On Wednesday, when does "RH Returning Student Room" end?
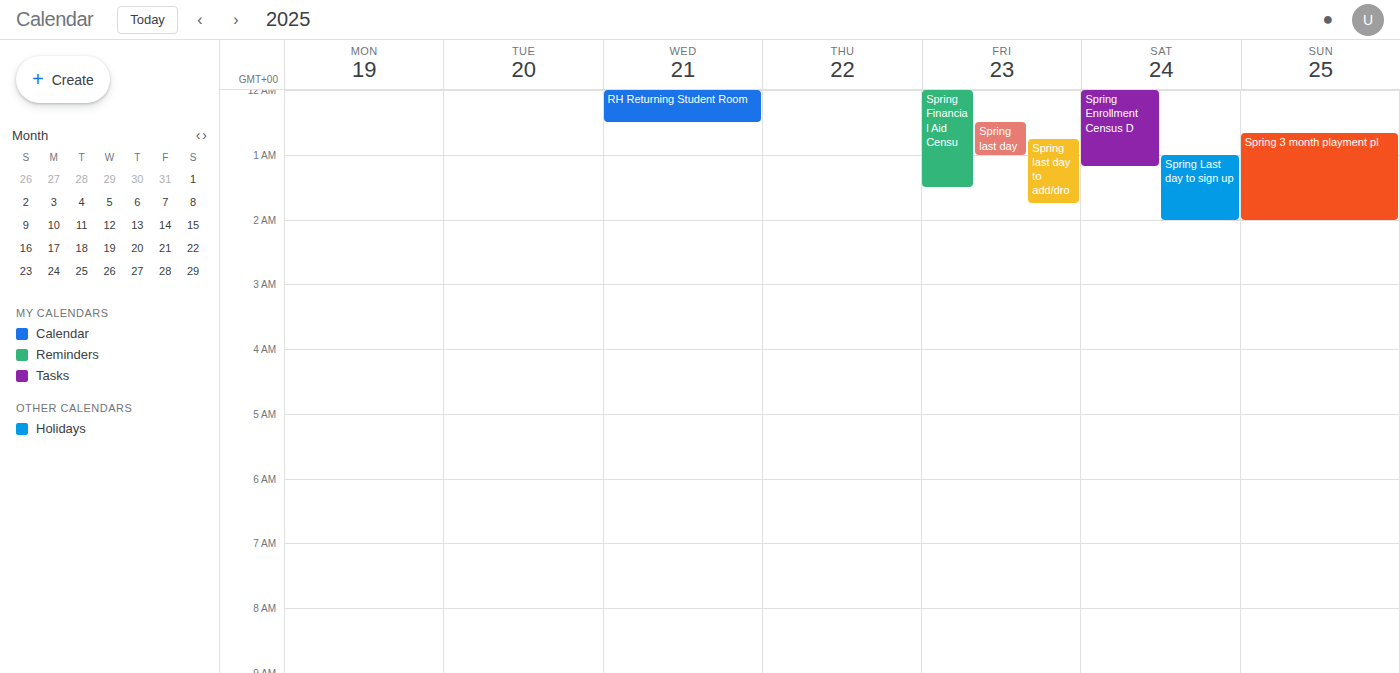
12:30 AM